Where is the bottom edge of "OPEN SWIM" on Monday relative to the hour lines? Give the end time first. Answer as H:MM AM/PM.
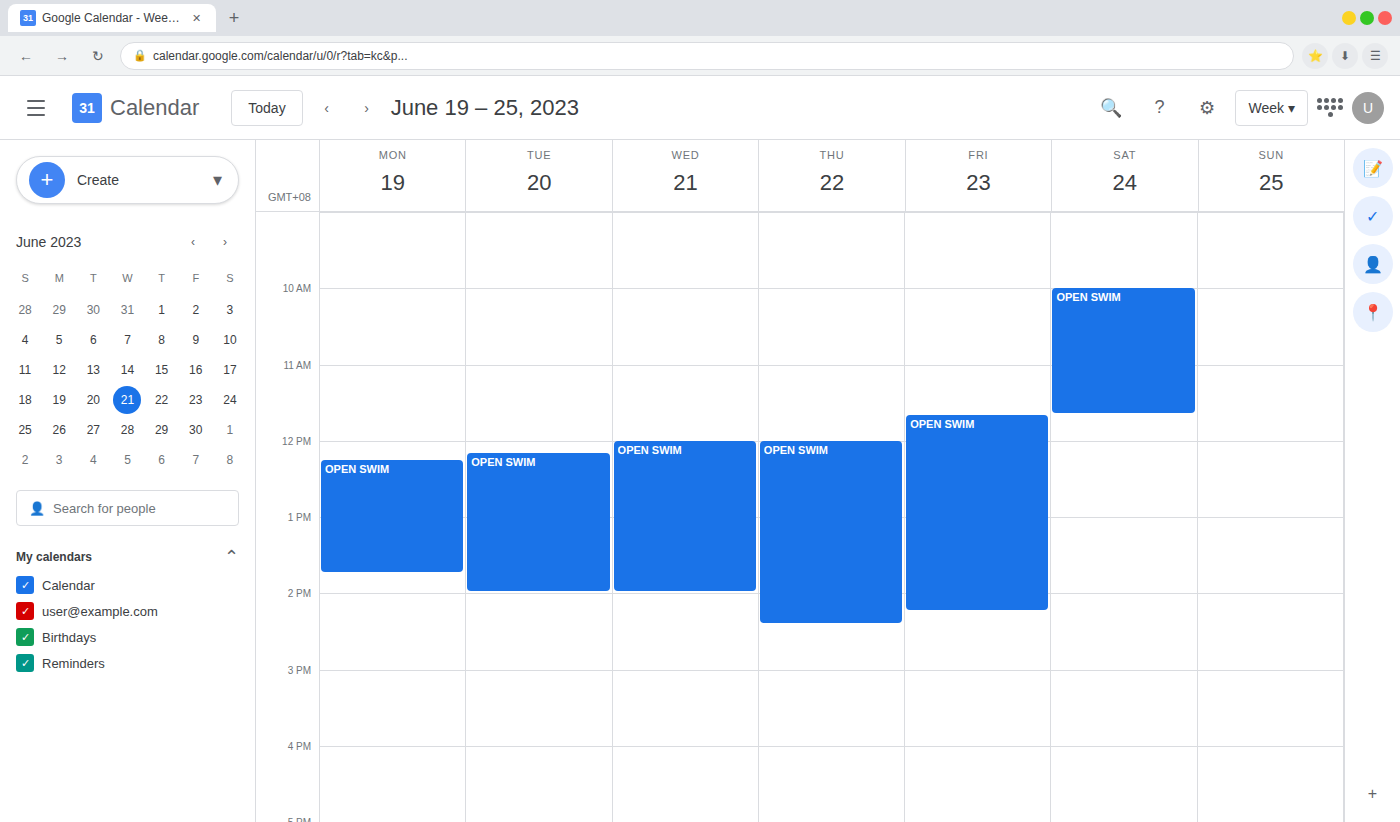
1:45 PM -- neither: three quarters of the way from the 1 PM line to the 2 PM line.